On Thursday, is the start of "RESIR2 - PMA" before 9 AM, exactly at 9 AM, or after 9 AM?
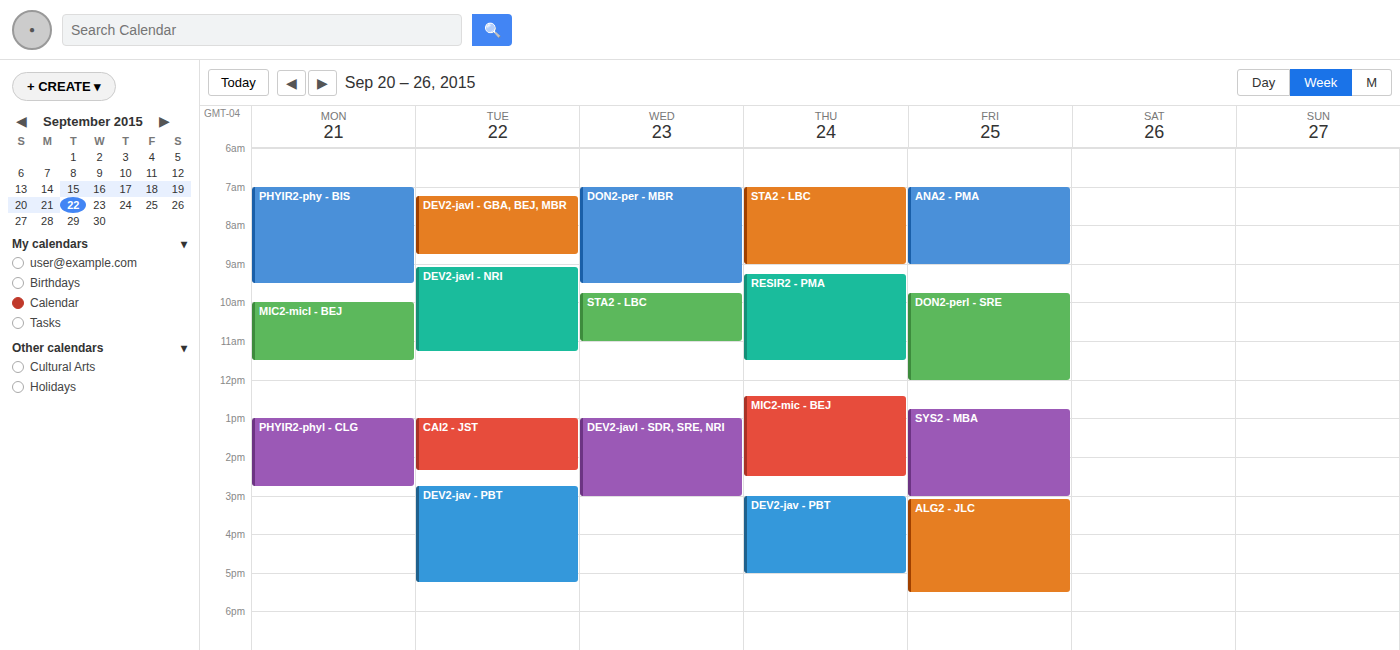
9:15 AM -- after 9 AM, 15 minutes below the 9 AM line.